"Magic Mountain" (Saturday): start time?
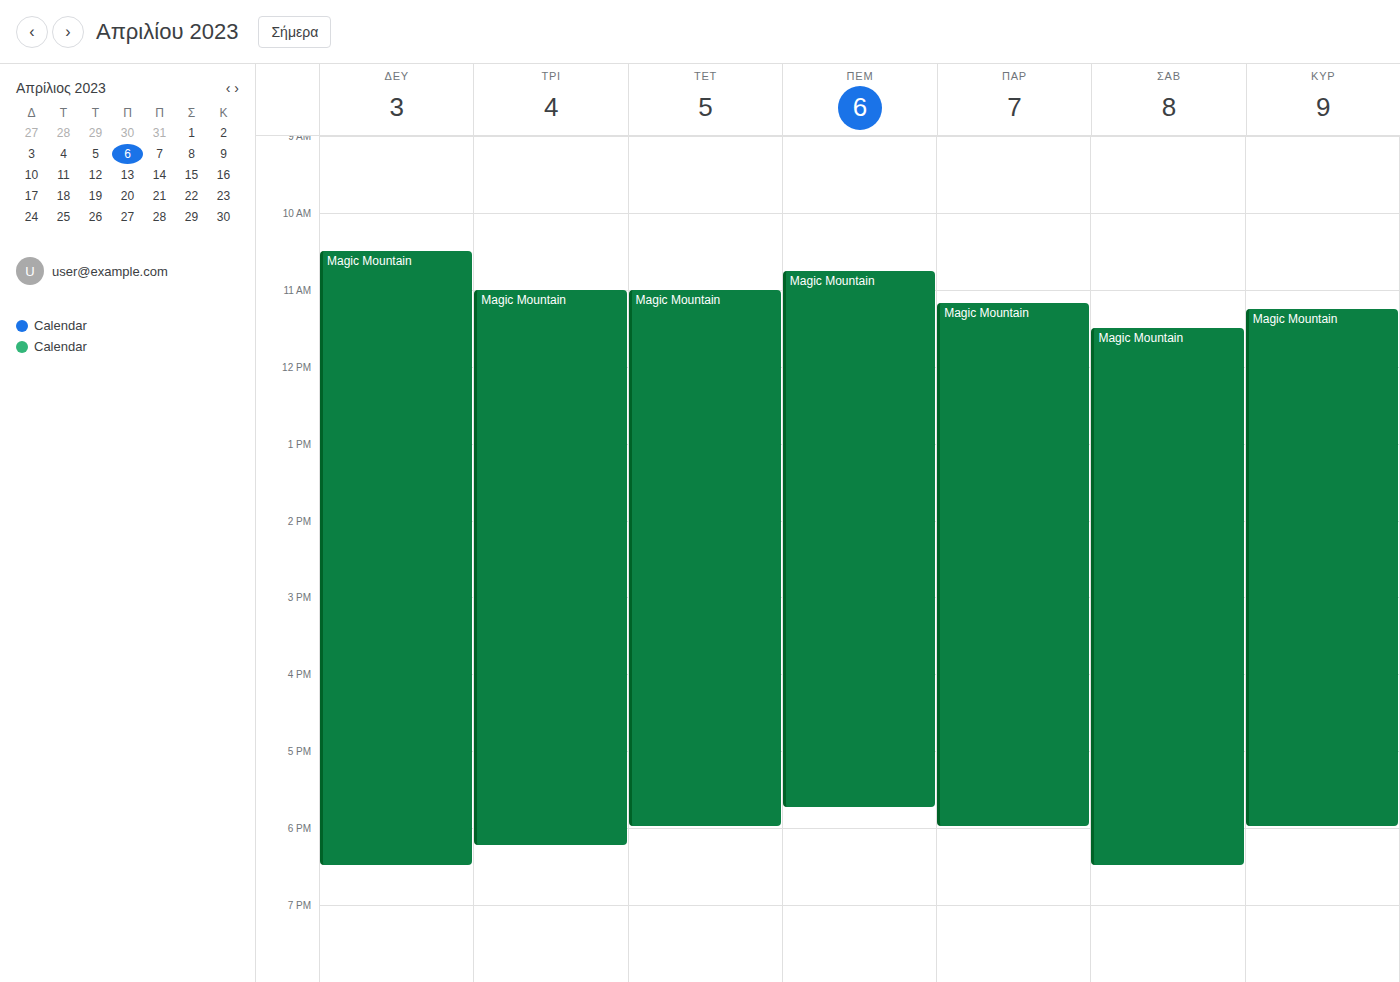
11:30 AM